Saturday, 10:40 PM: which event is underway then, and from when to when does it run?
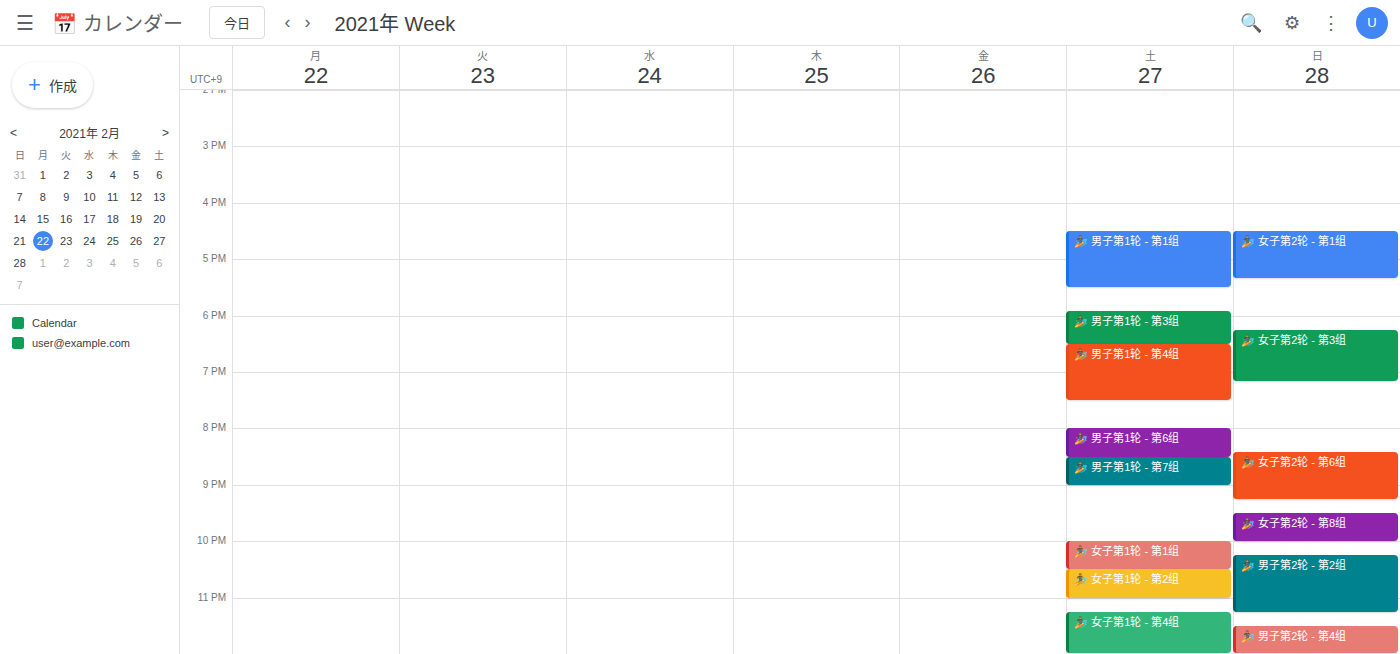
"🏄 女子第1轮 - 第2组", 10:30 PM to 11:00 PM